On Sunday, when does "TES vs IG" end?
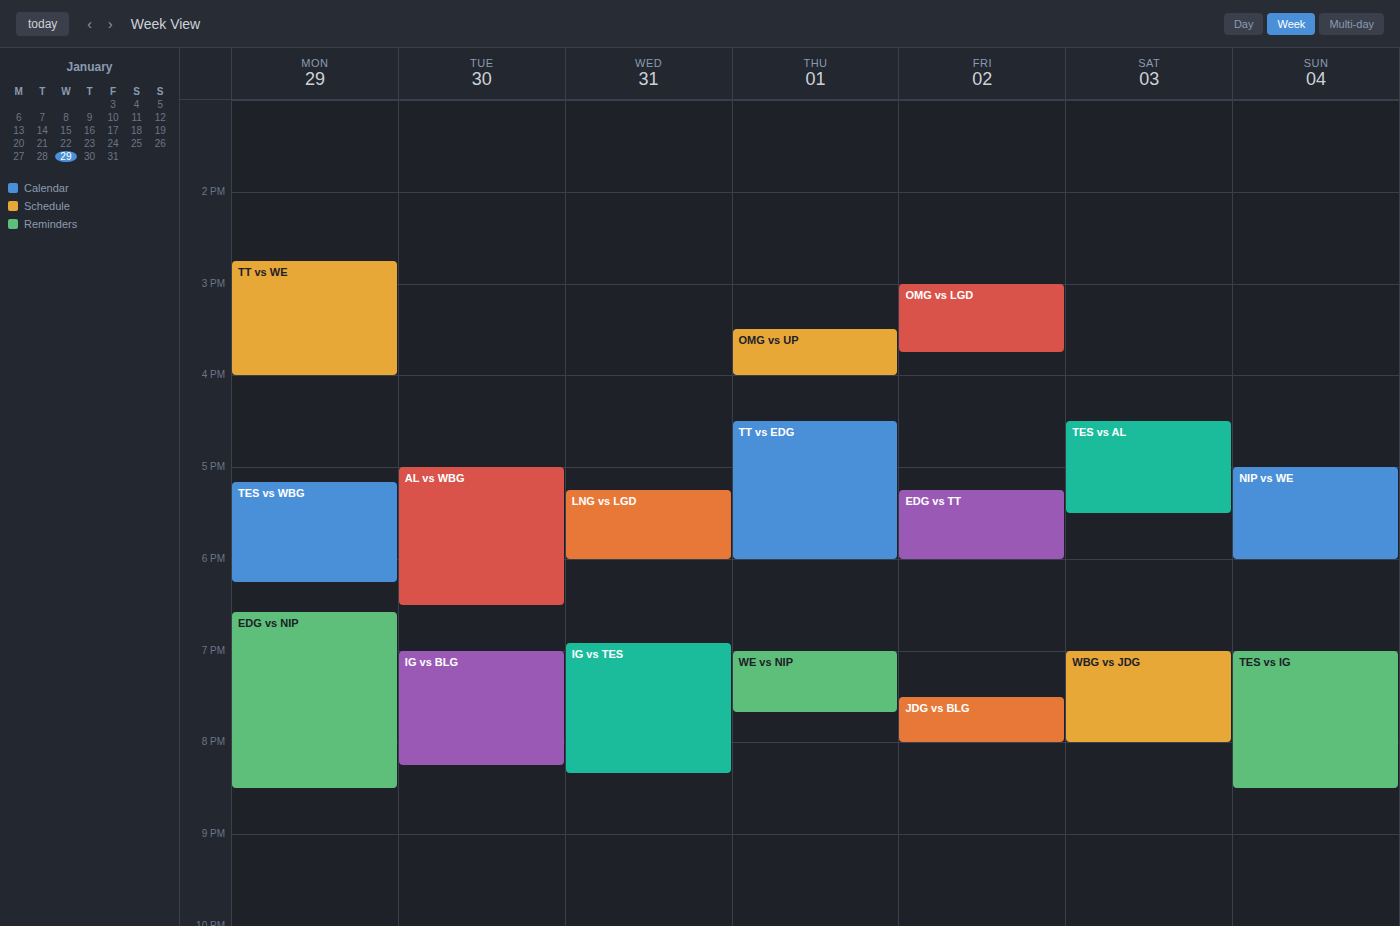
8:30 PM